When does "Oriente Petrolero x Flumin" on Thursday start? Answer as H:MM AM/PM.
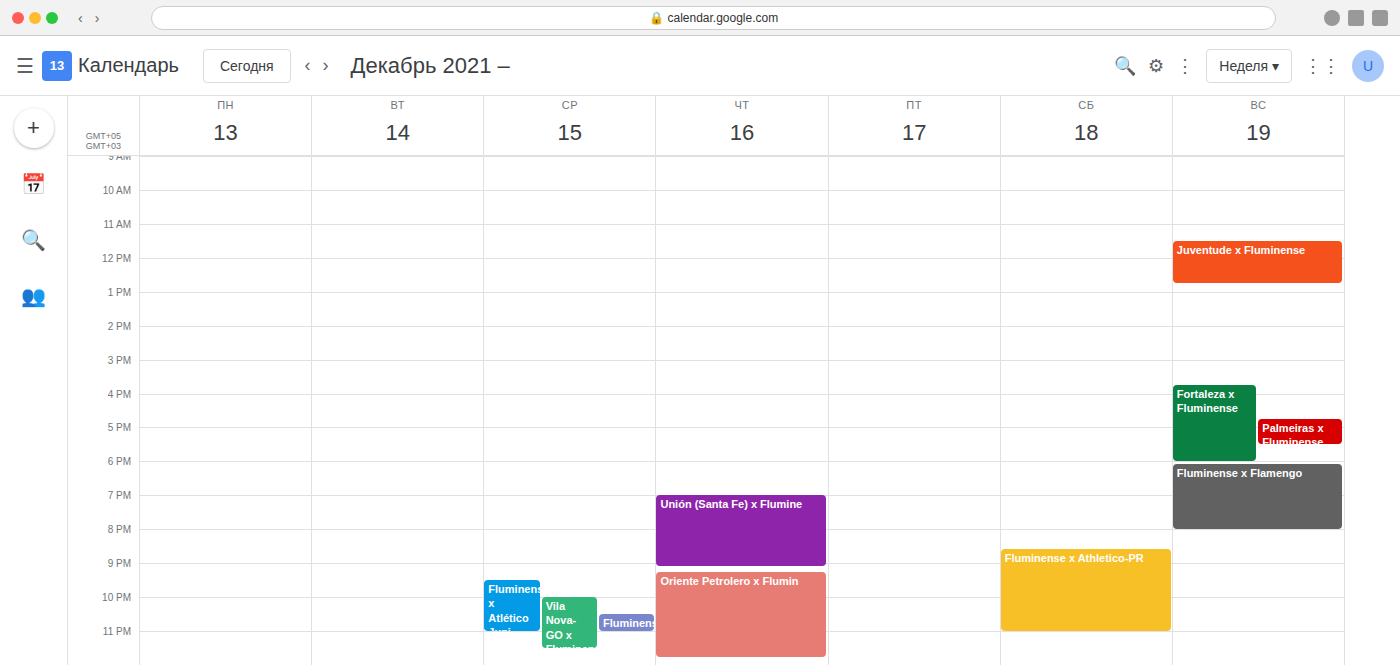
9:15 PM